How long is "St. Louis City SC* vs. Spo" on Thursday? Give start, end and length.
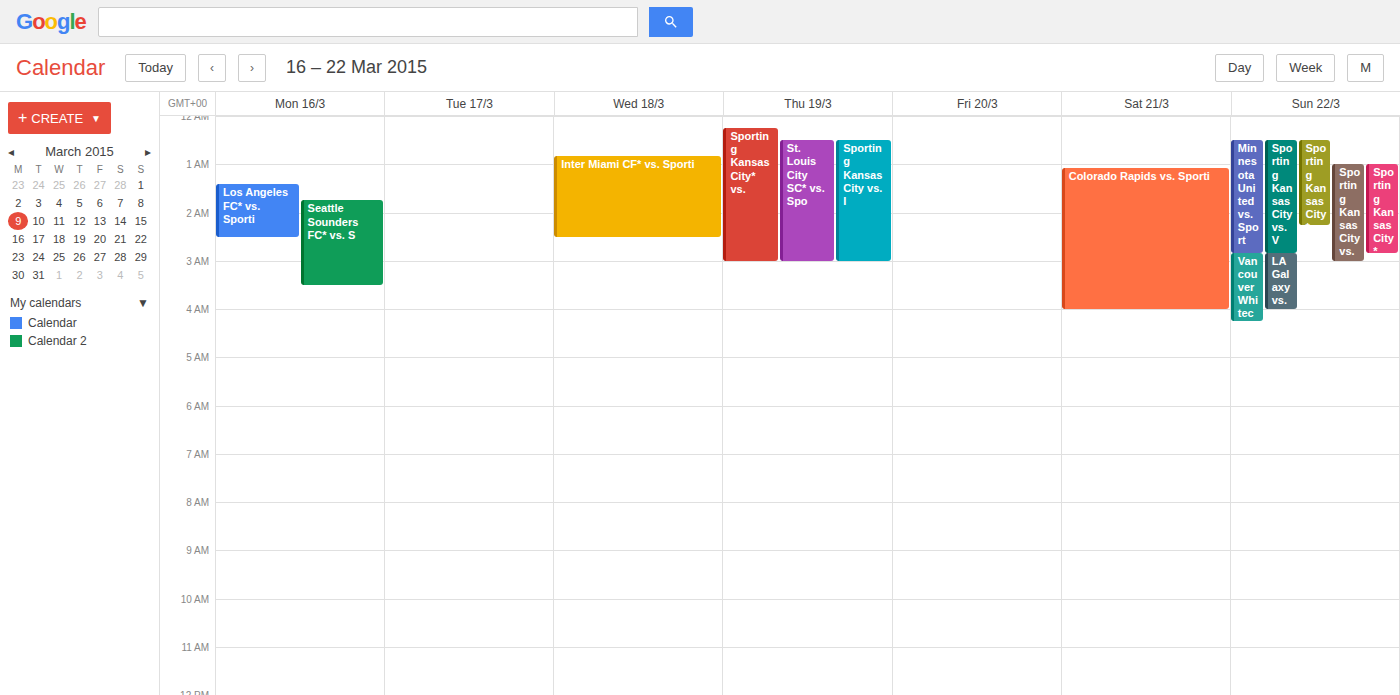
12:30 AM to 3:00 AM, 2 hours 30 minutes